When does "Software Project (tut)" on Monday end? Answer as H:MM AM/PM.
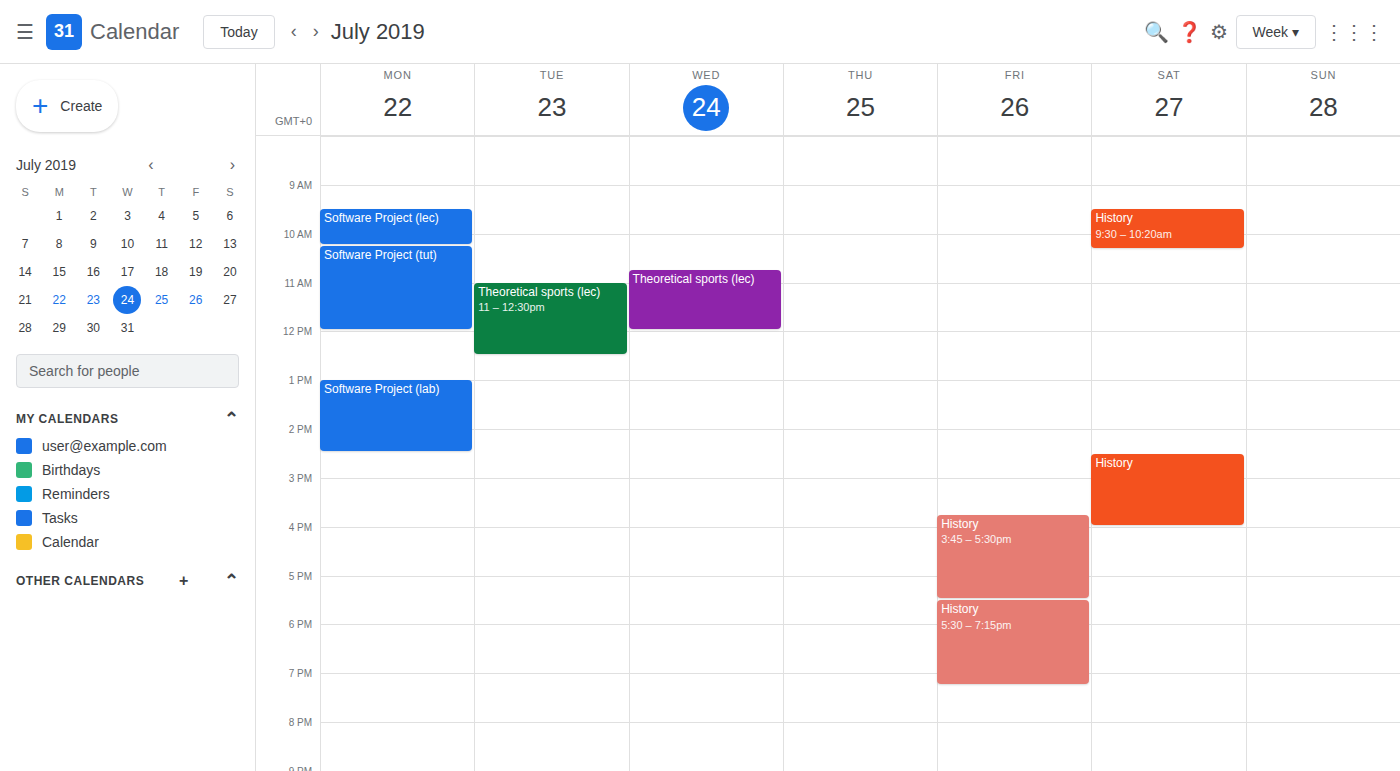
12:00 PM